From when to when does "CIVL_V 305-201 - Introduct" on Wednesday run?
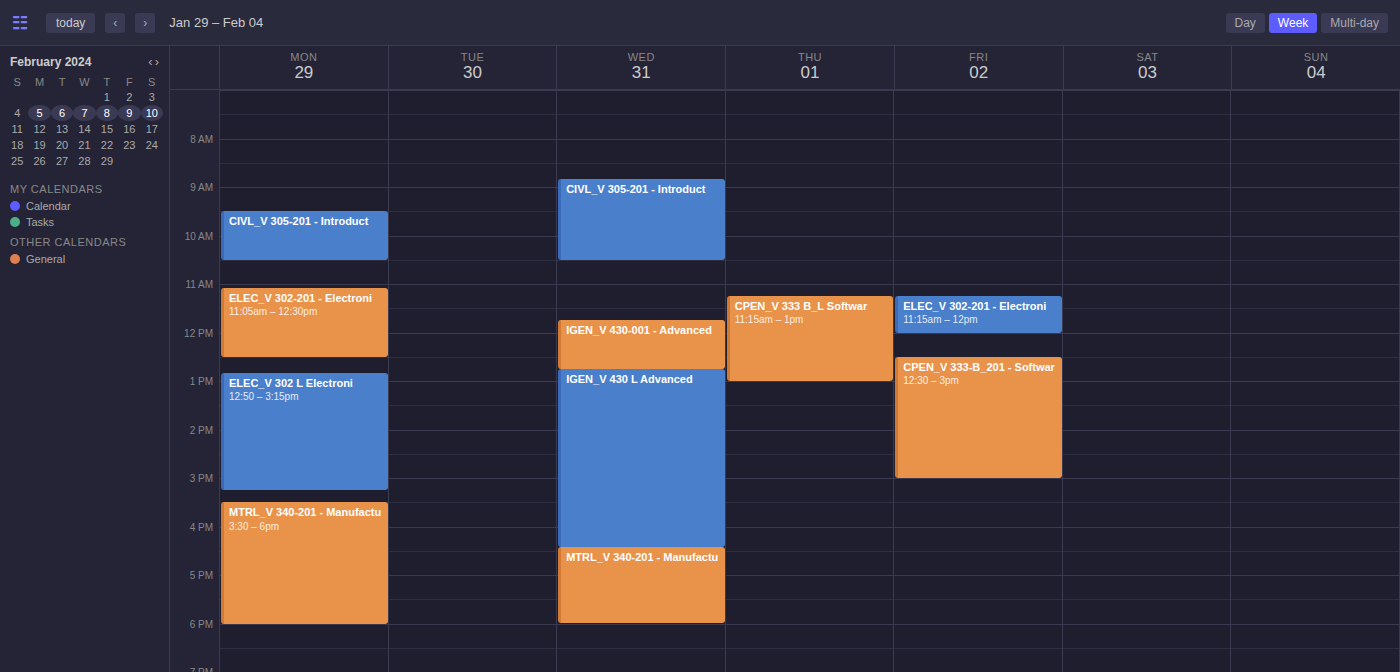
8:50 AM to 10:30 AM